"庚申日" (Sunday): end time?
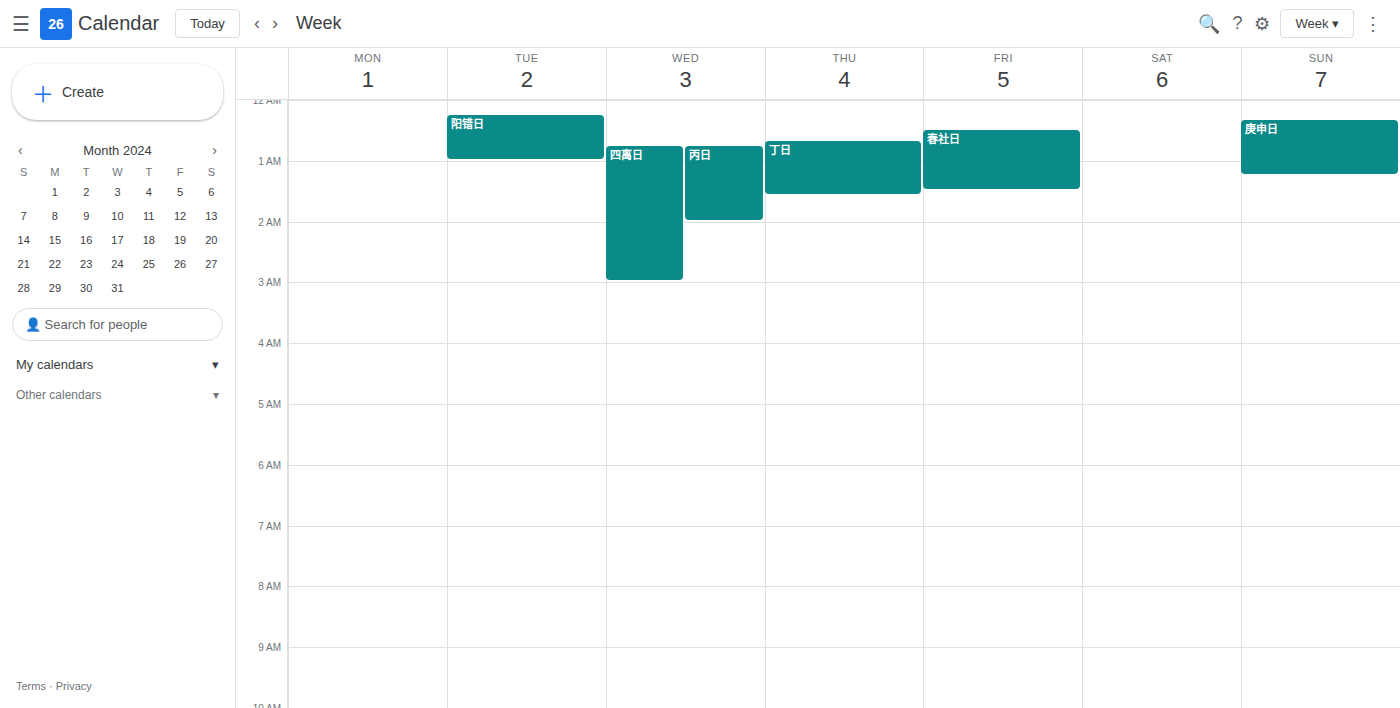
1:15 AM